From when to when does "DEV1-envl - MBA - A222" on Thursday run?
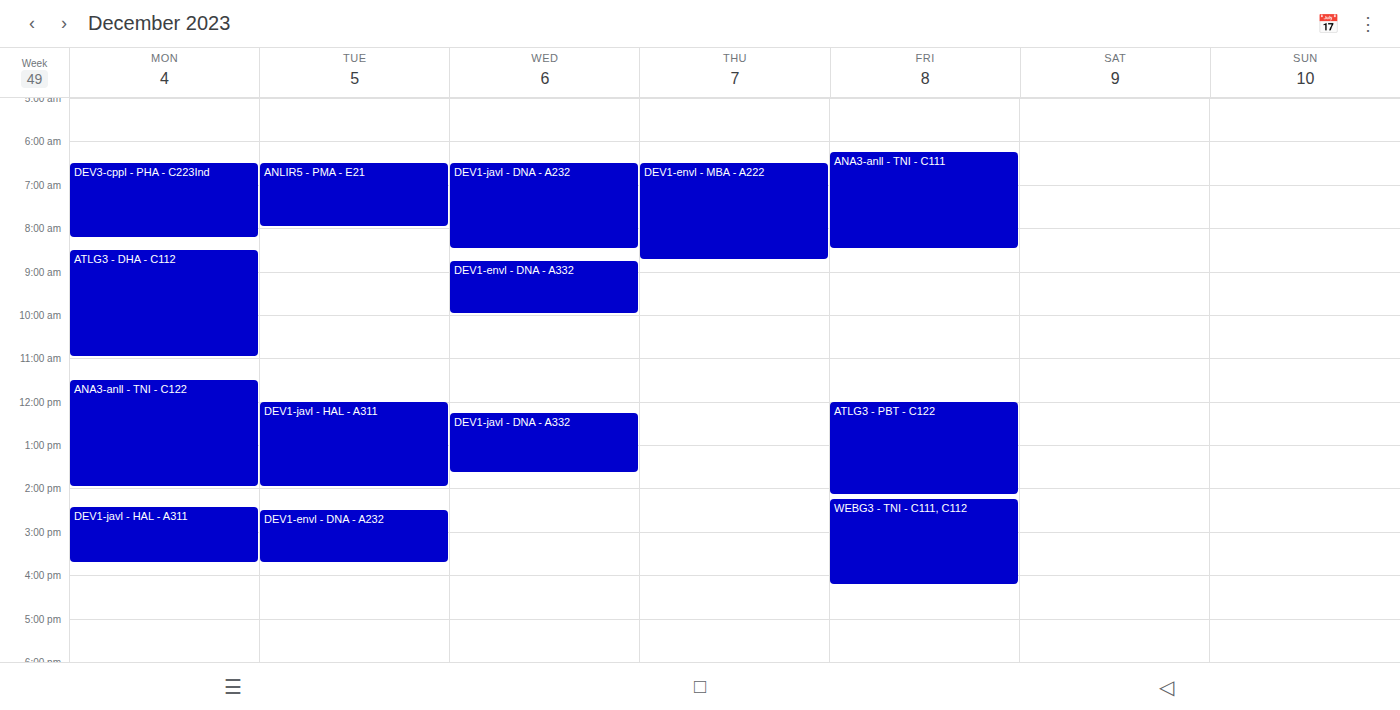
06:30 to 08:45